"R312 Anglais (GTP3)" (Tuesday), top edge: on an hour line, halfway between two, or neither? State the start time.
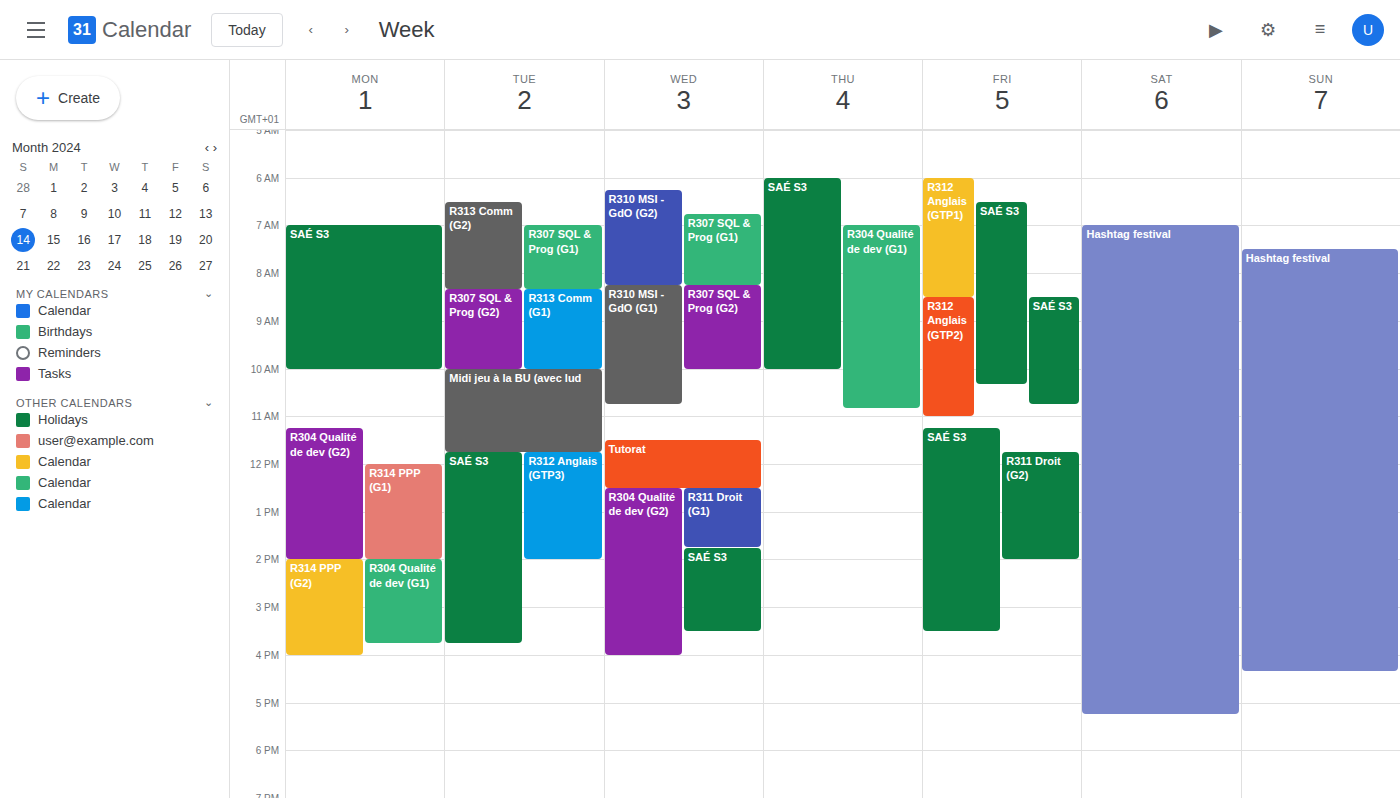
11:45 AM -- neither: three quarters of the way from the 11 AM line to the 12 PM line.